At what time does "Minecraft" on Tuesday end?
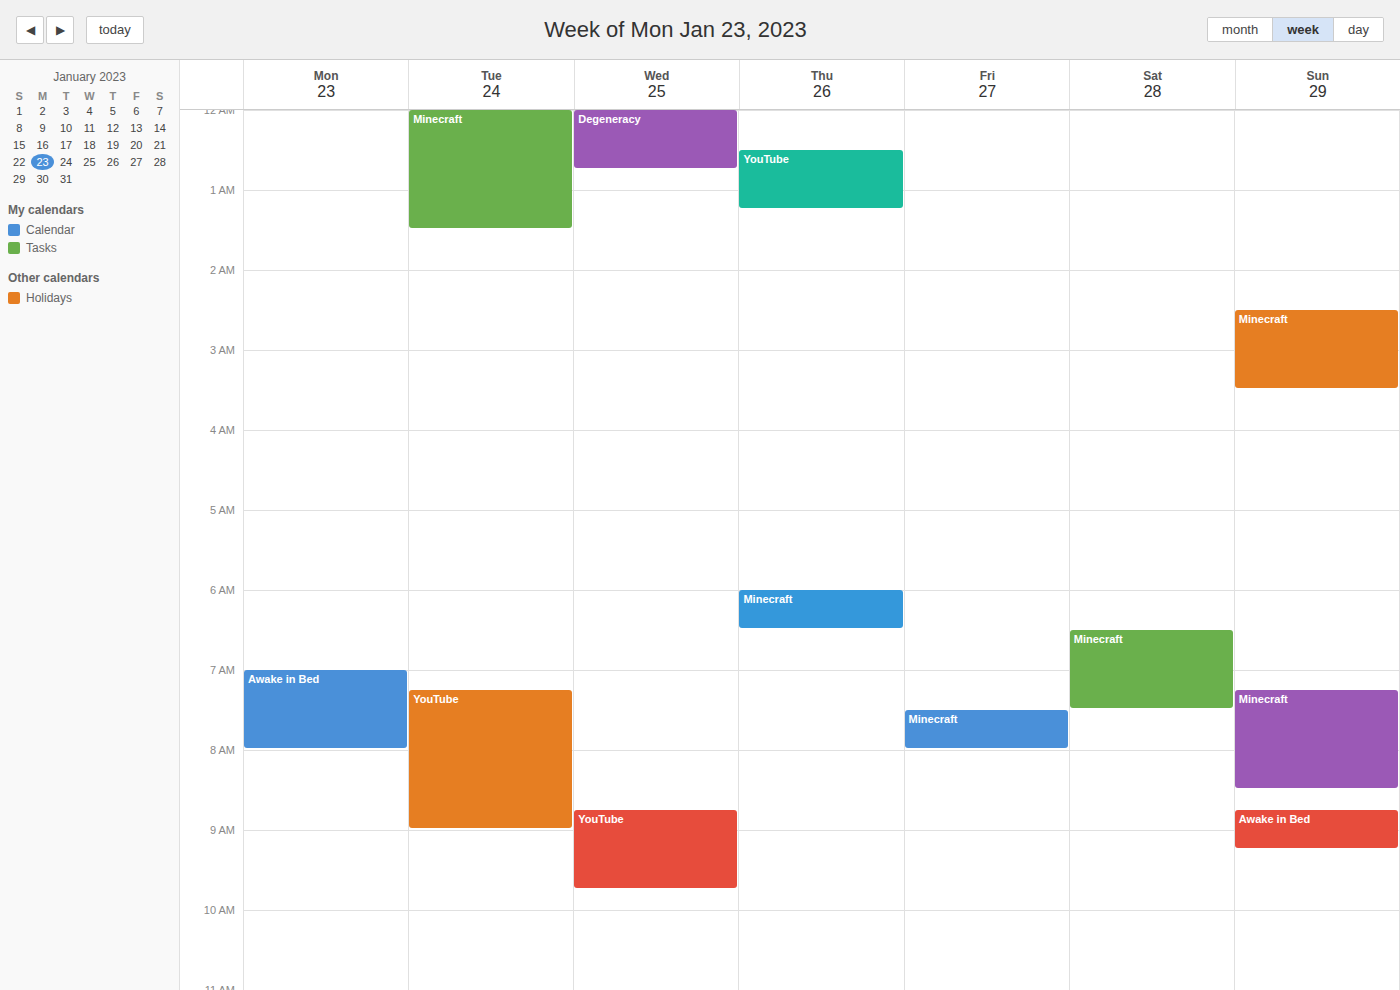
1:30 AM